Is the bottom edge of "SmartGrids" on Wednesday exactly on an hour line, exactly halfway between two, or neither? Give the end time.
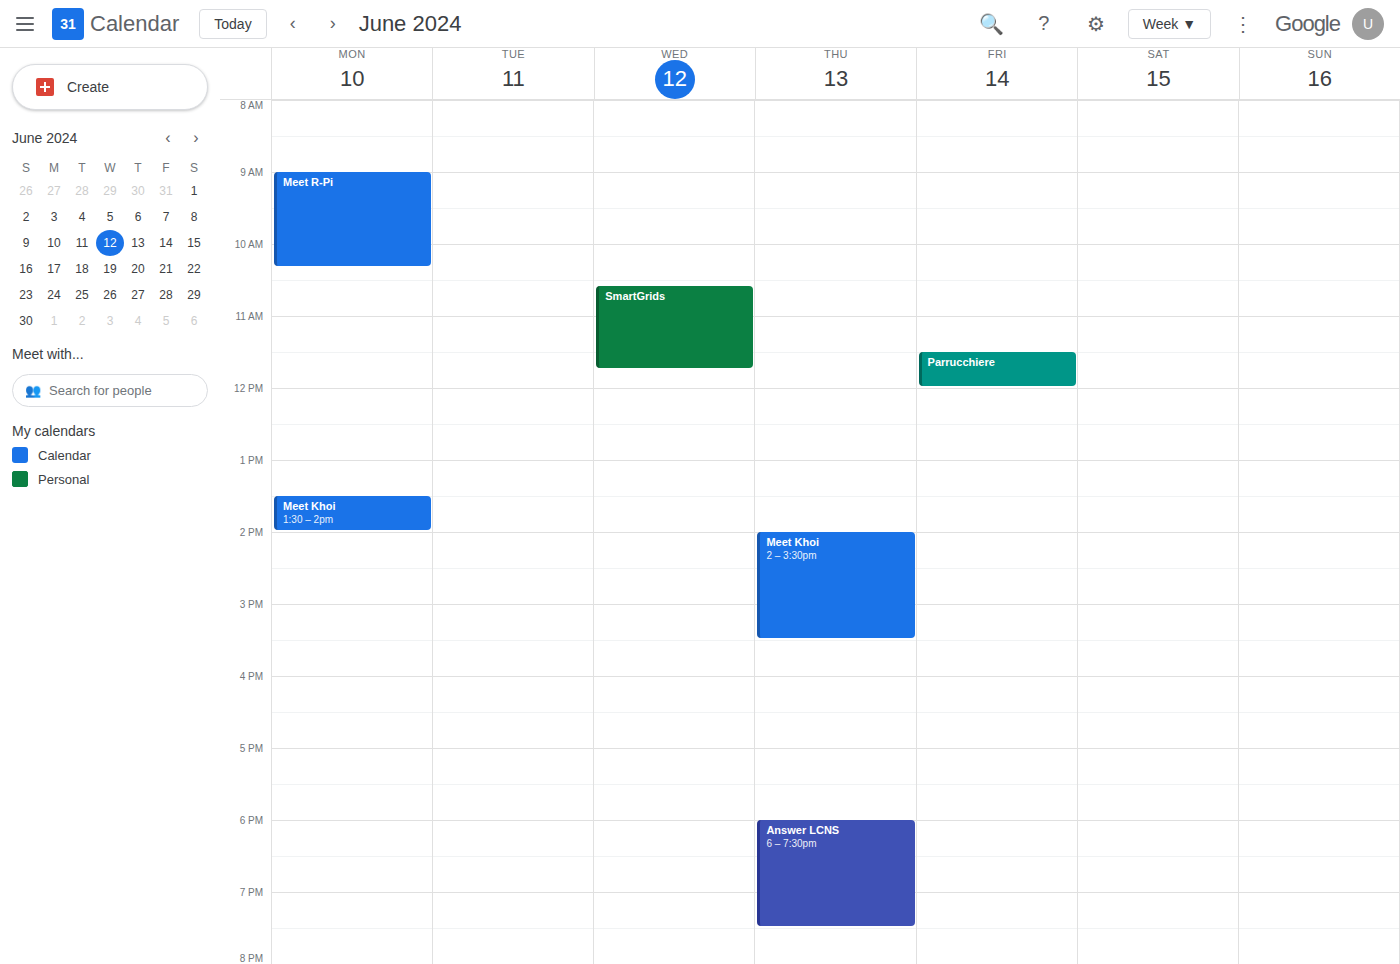
11:45 AM -- neither: three quarters of the way from the 11 AM line to the 12 PM line.